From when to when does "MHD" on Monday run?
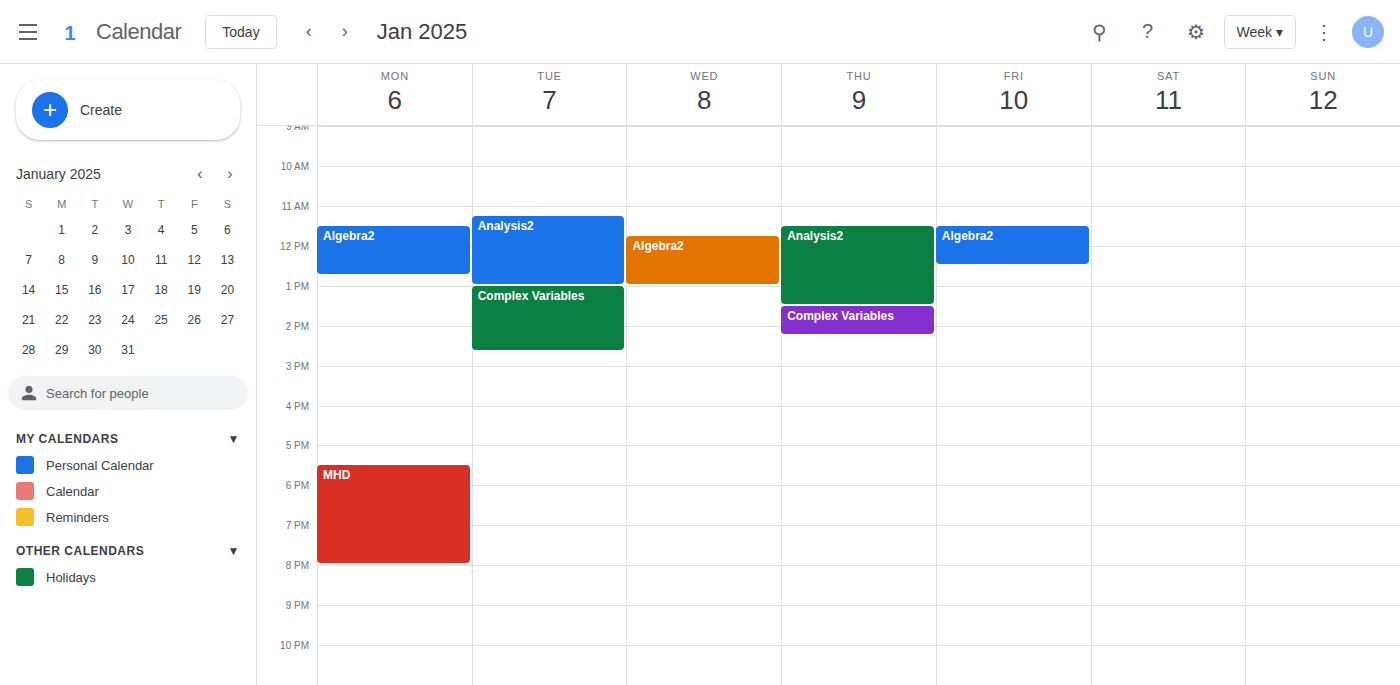
5:30 PM to 8:00 PM